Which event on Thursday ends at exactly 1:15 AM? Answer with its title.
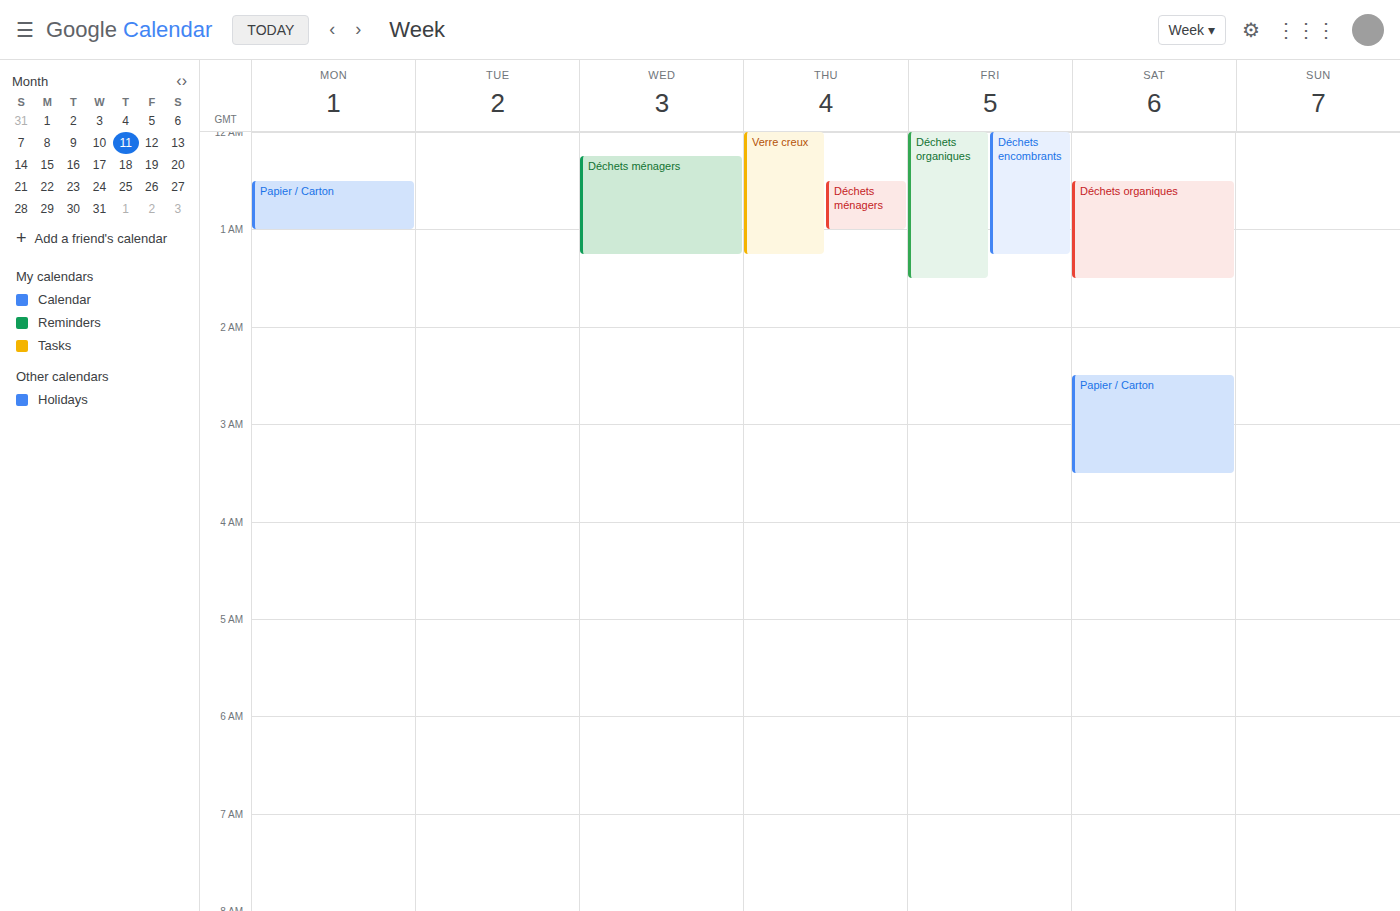
"Verre creux"